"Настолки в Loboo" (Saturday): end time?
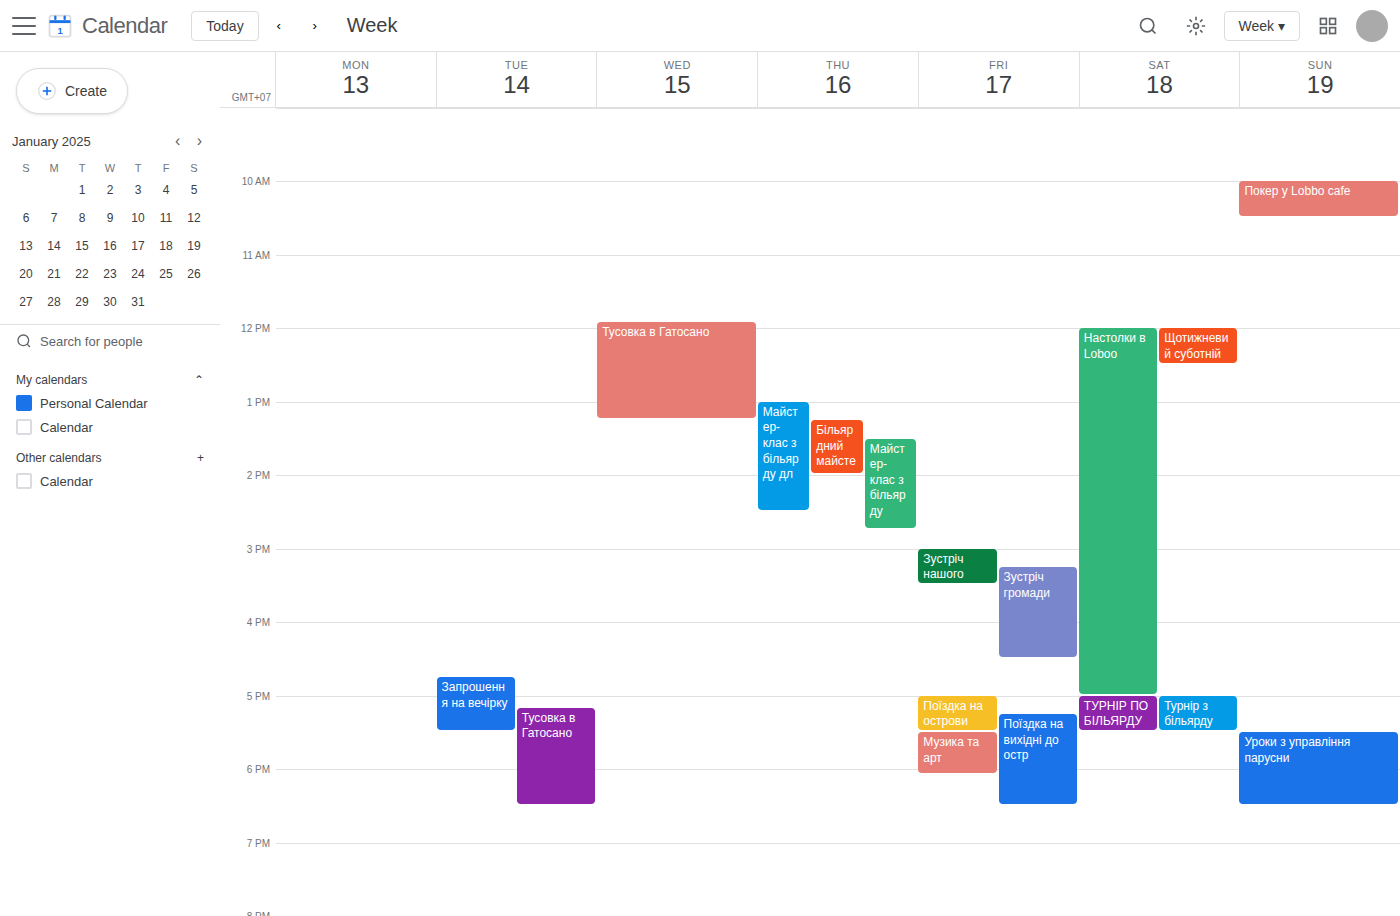
5:00 PM